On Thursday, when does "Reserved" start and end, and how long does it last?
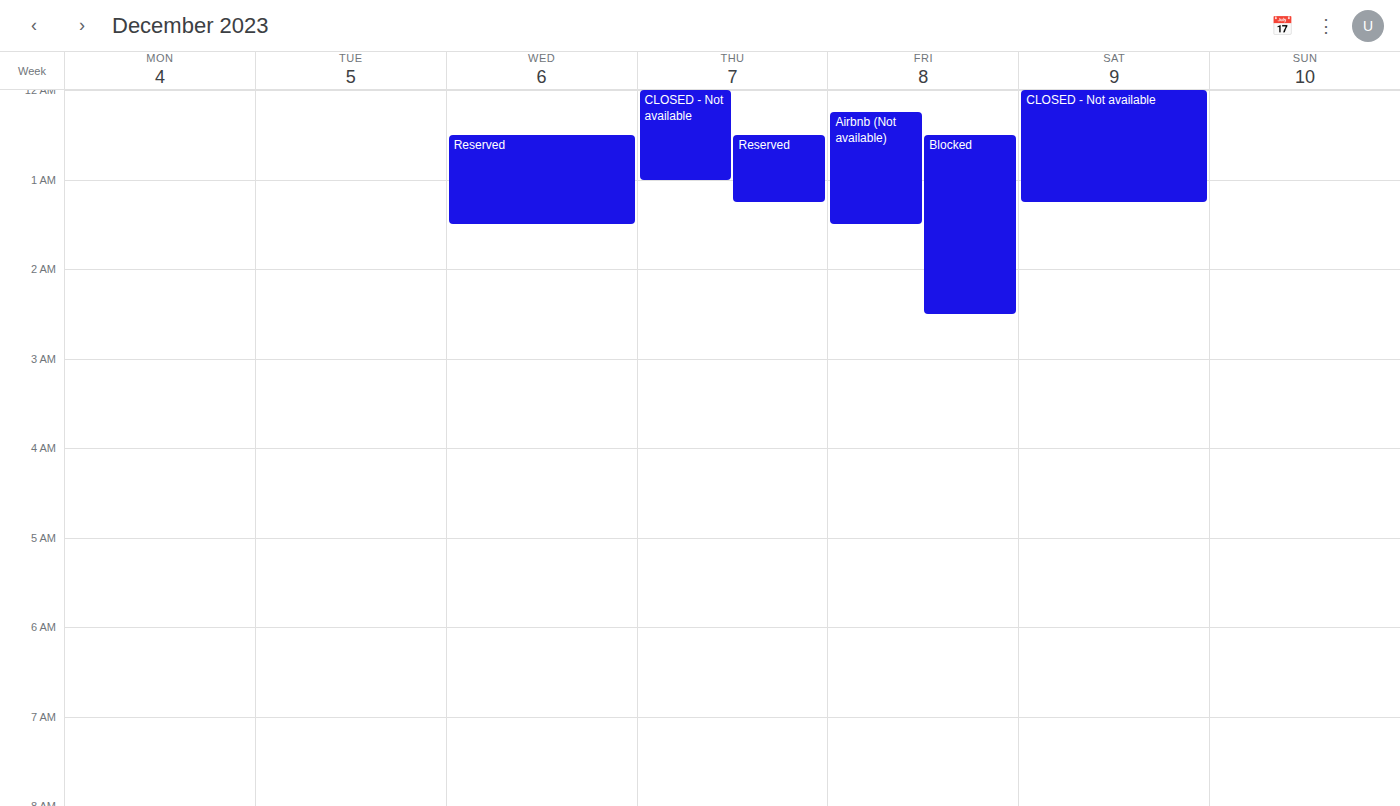
12:30 AM to 1:15 AM, 45 minutes